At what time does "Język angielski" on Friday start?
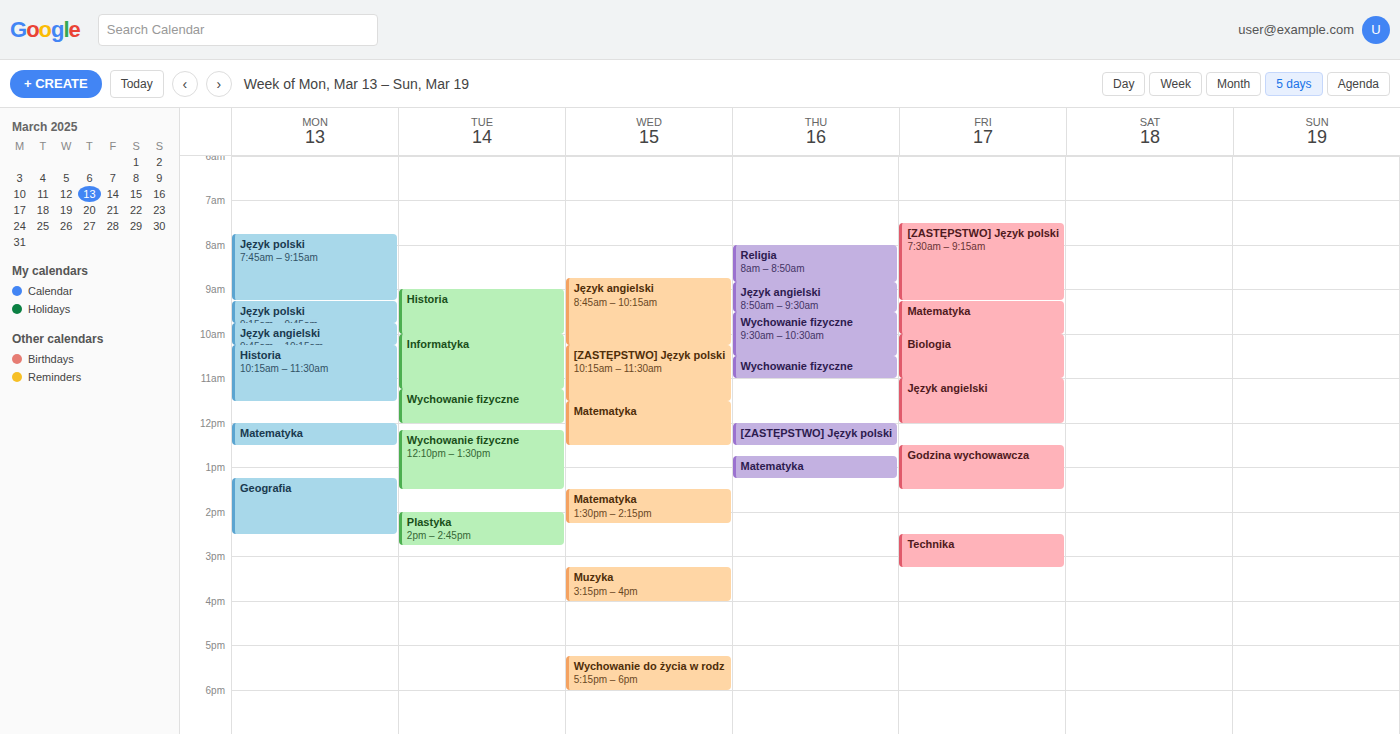
11:00 AM